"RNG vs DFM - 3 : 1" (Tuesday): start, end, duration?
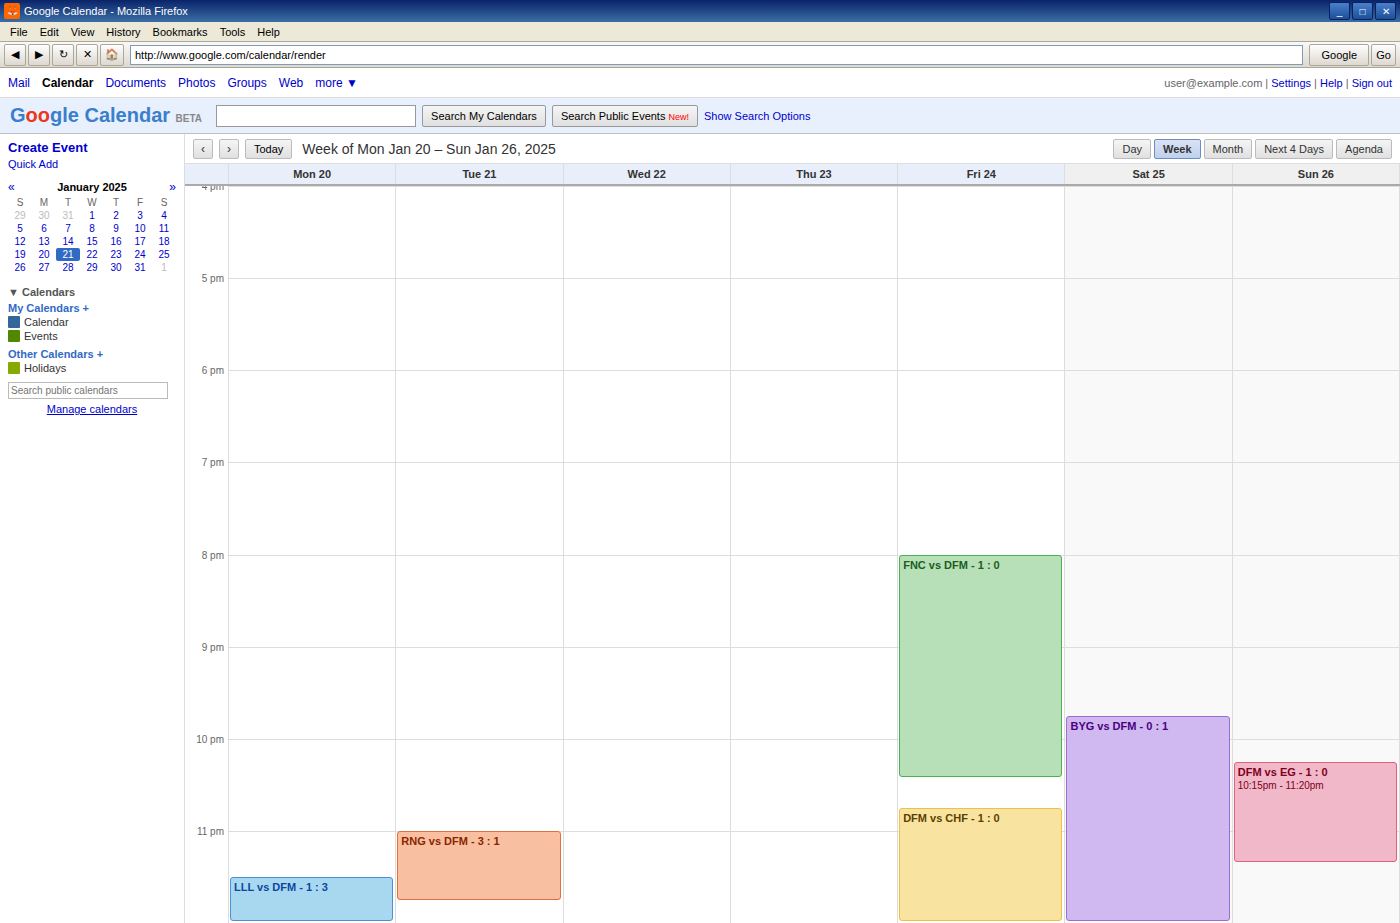
11:00 PM to 11:45 PM, 45 minutes